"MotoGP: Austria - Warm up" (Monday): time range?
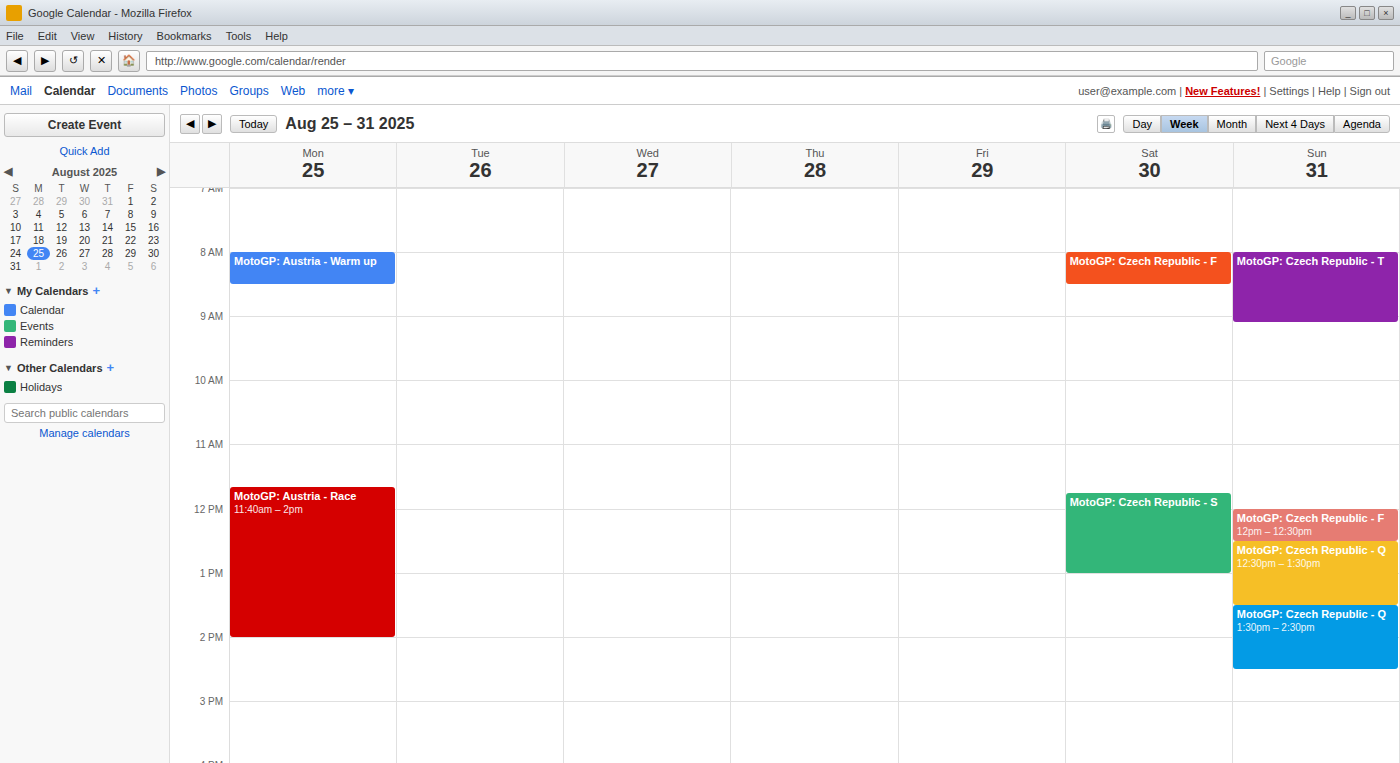
8:00 AM to 8:30 AM